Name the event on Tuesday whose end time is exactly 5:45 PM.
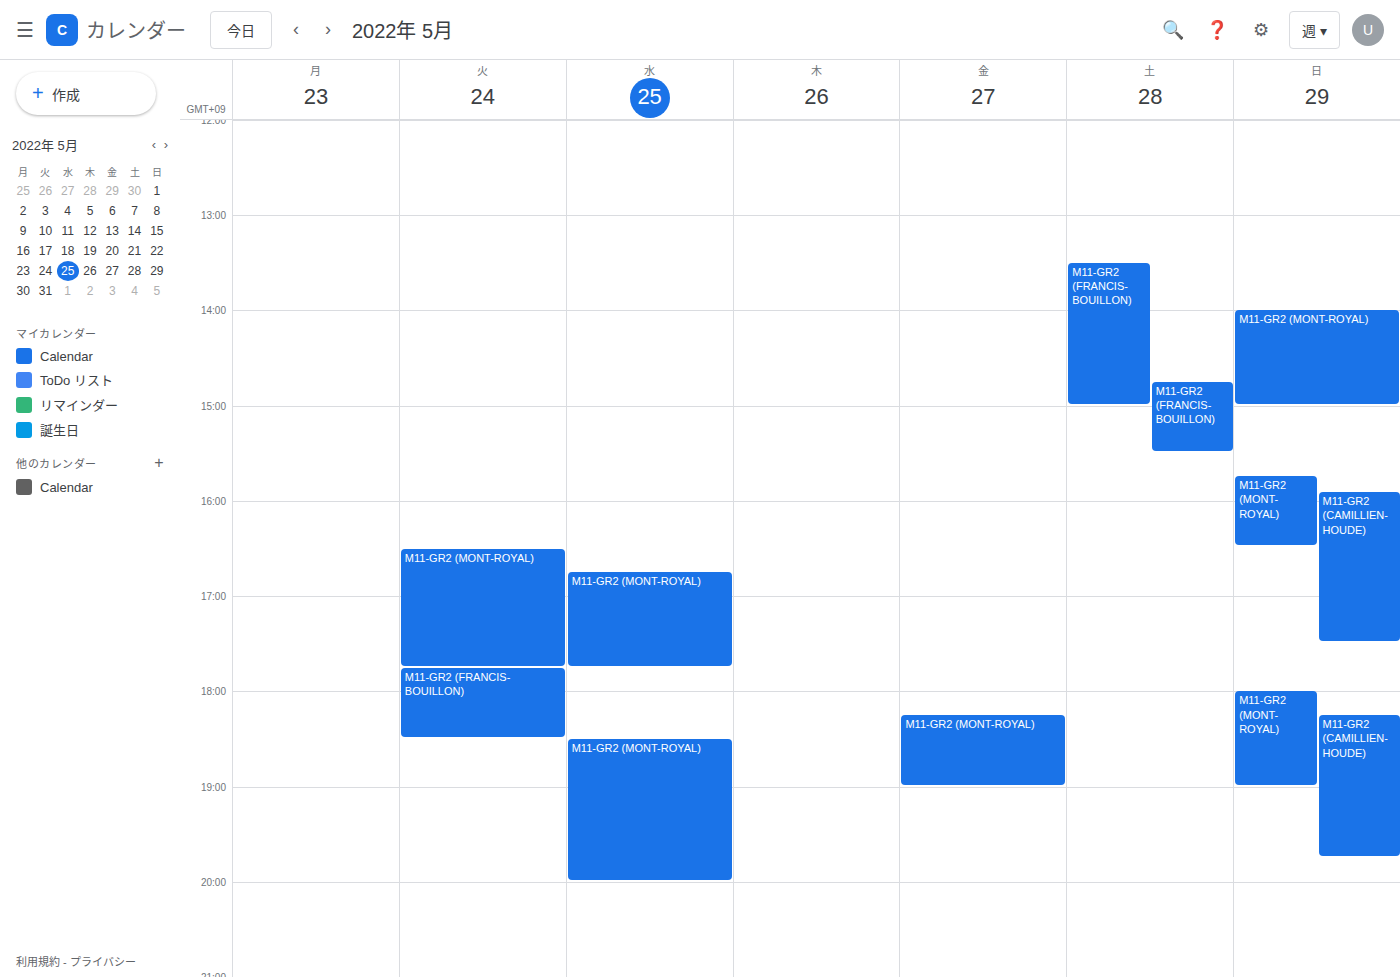
"M11-GR2 (MONT-ROYAL)"